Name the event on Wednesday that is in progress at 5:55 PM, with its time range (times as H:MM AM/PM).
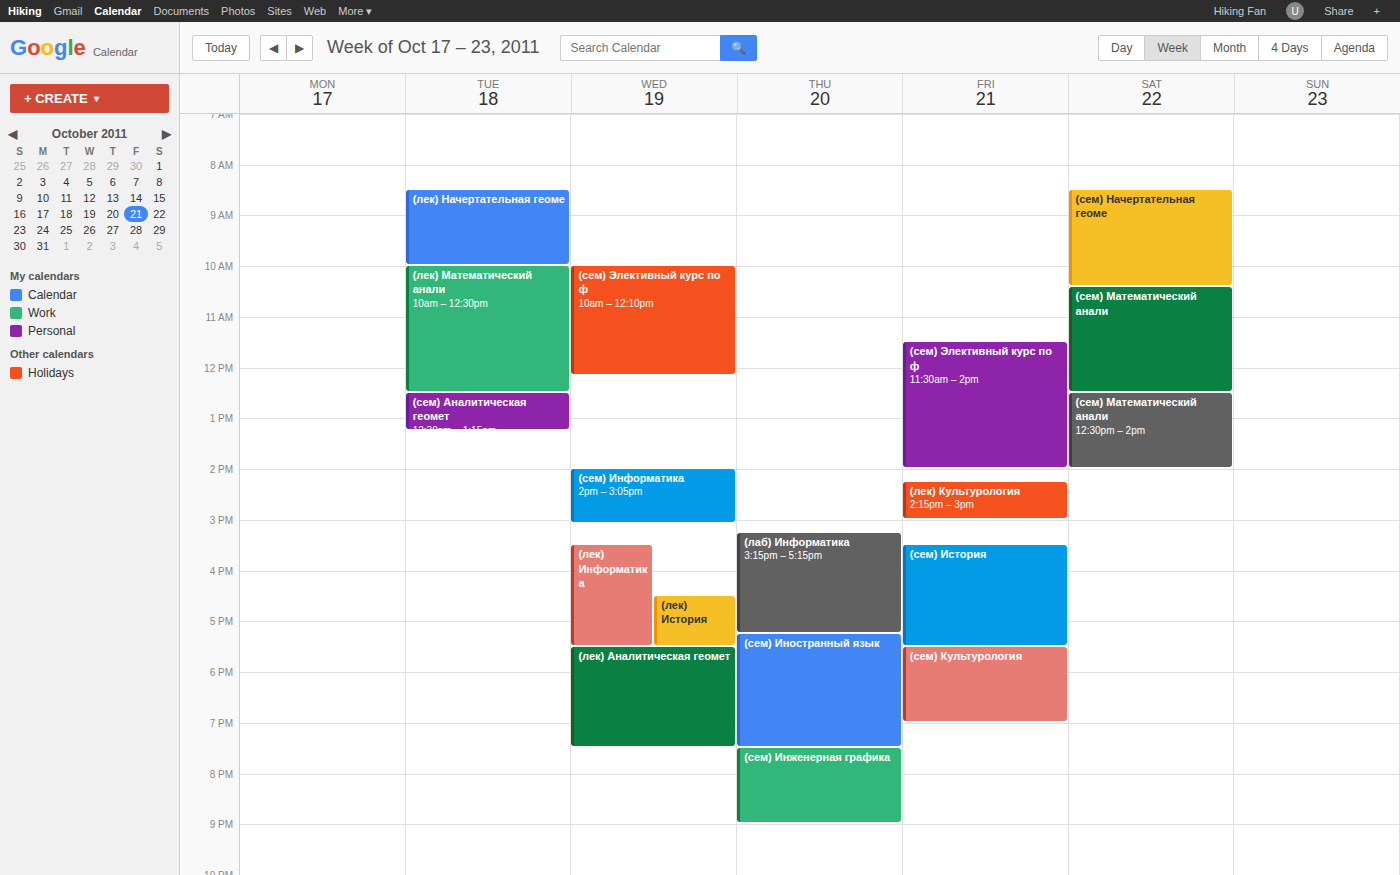
"(лек) Аналитическая геомет", 5:30 PM to 7:30 PM